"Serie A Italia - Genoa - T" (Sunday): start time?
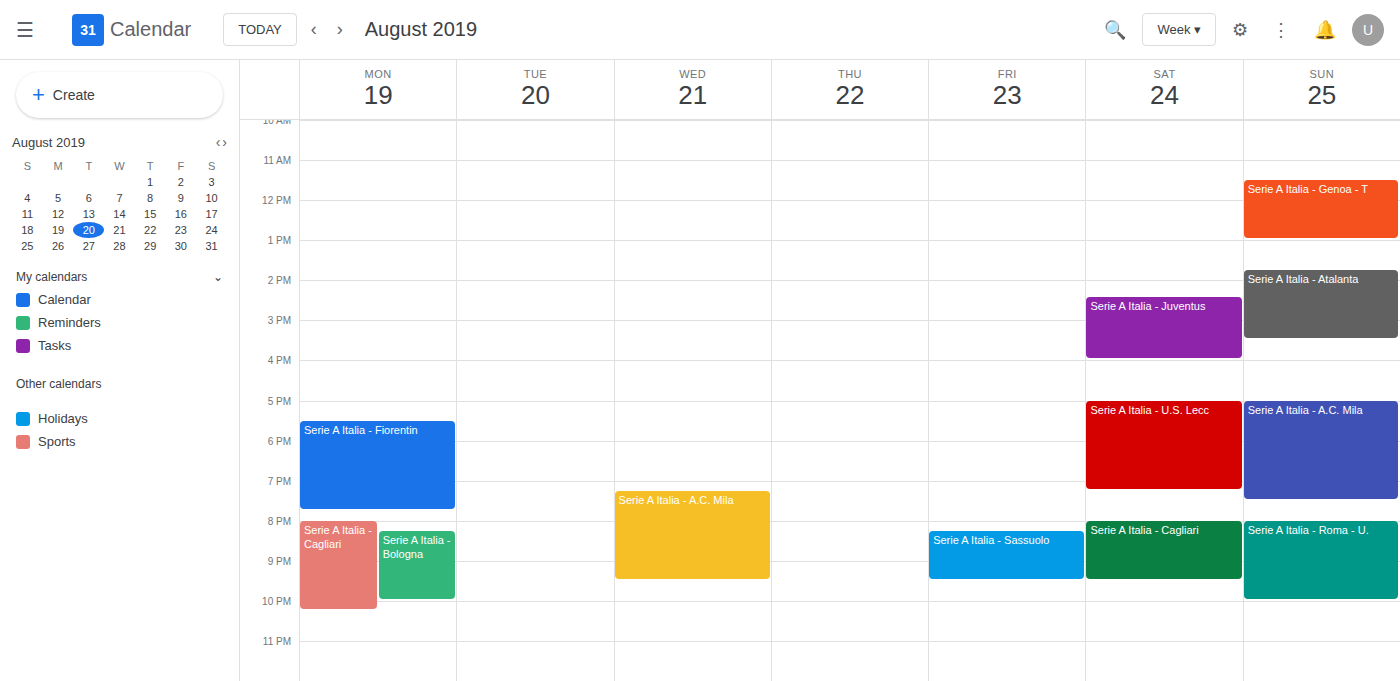
11:30 AM